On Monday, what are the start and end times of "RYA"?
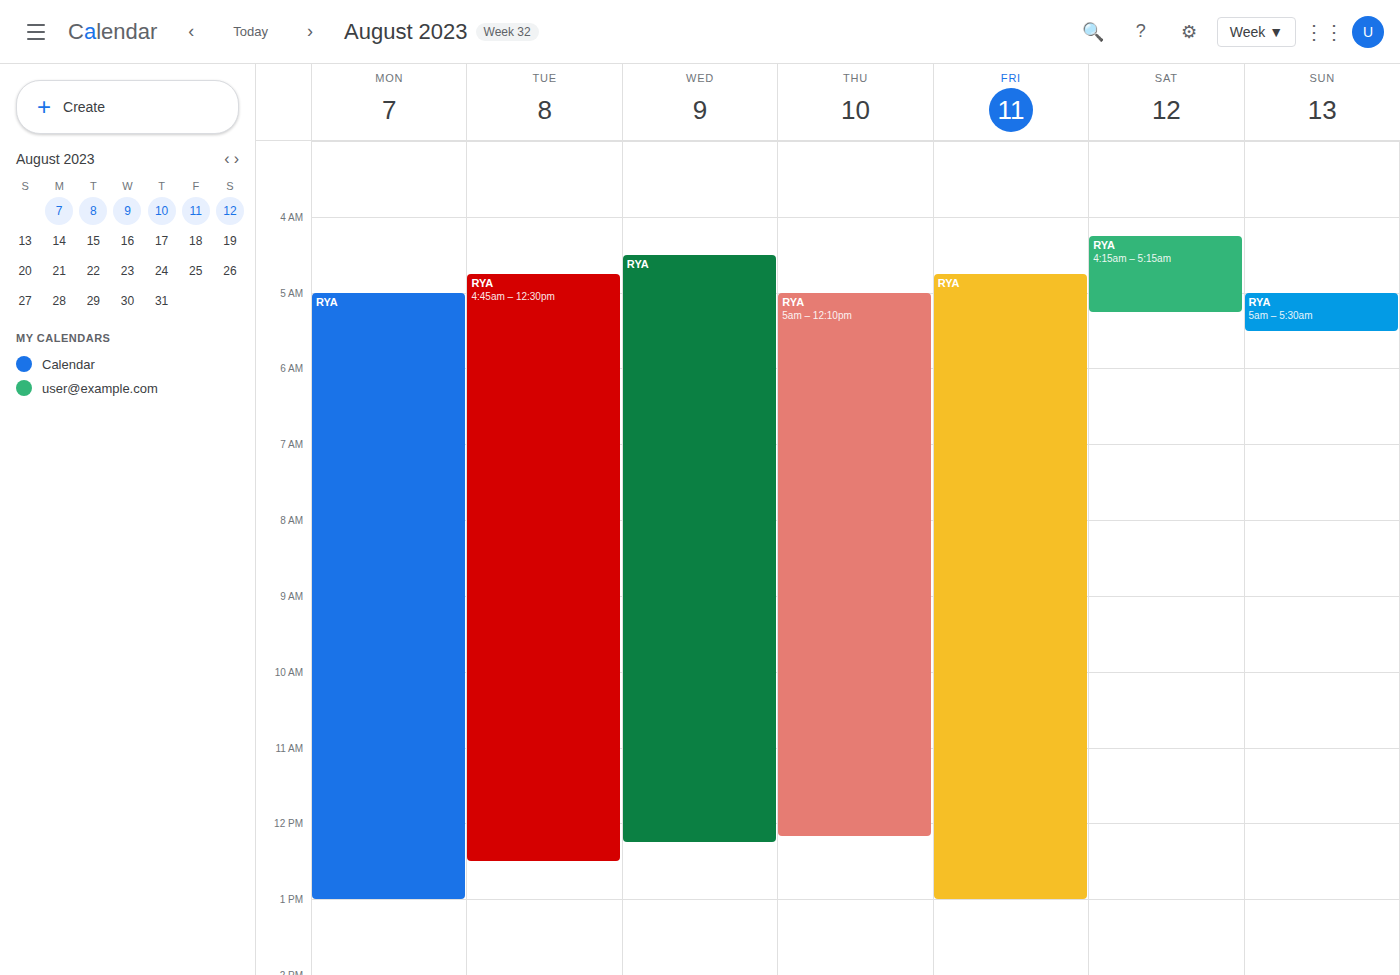
5:00 AM to 1:00 PM